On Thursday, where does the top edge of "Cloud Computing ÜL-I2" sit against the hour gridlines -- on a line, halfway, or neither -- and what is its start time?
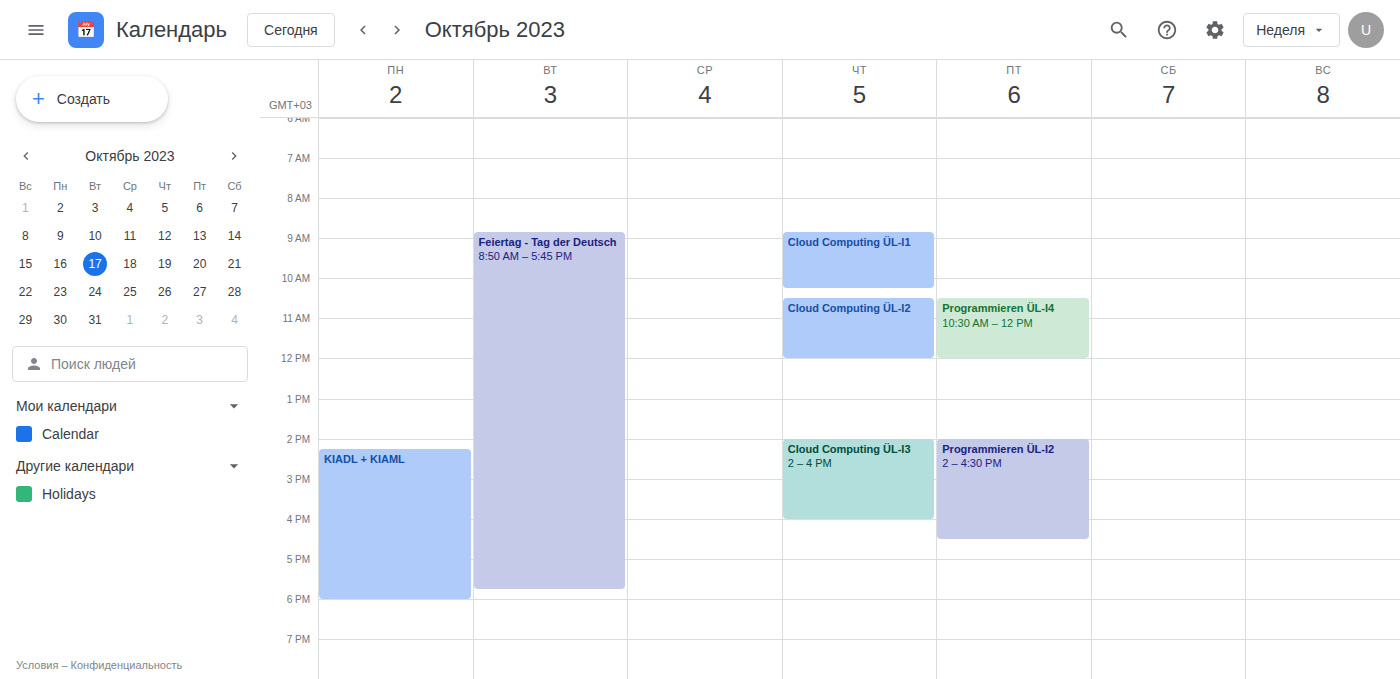
10:30 AM -- halfway between the 10 AM and 11 AM lines.